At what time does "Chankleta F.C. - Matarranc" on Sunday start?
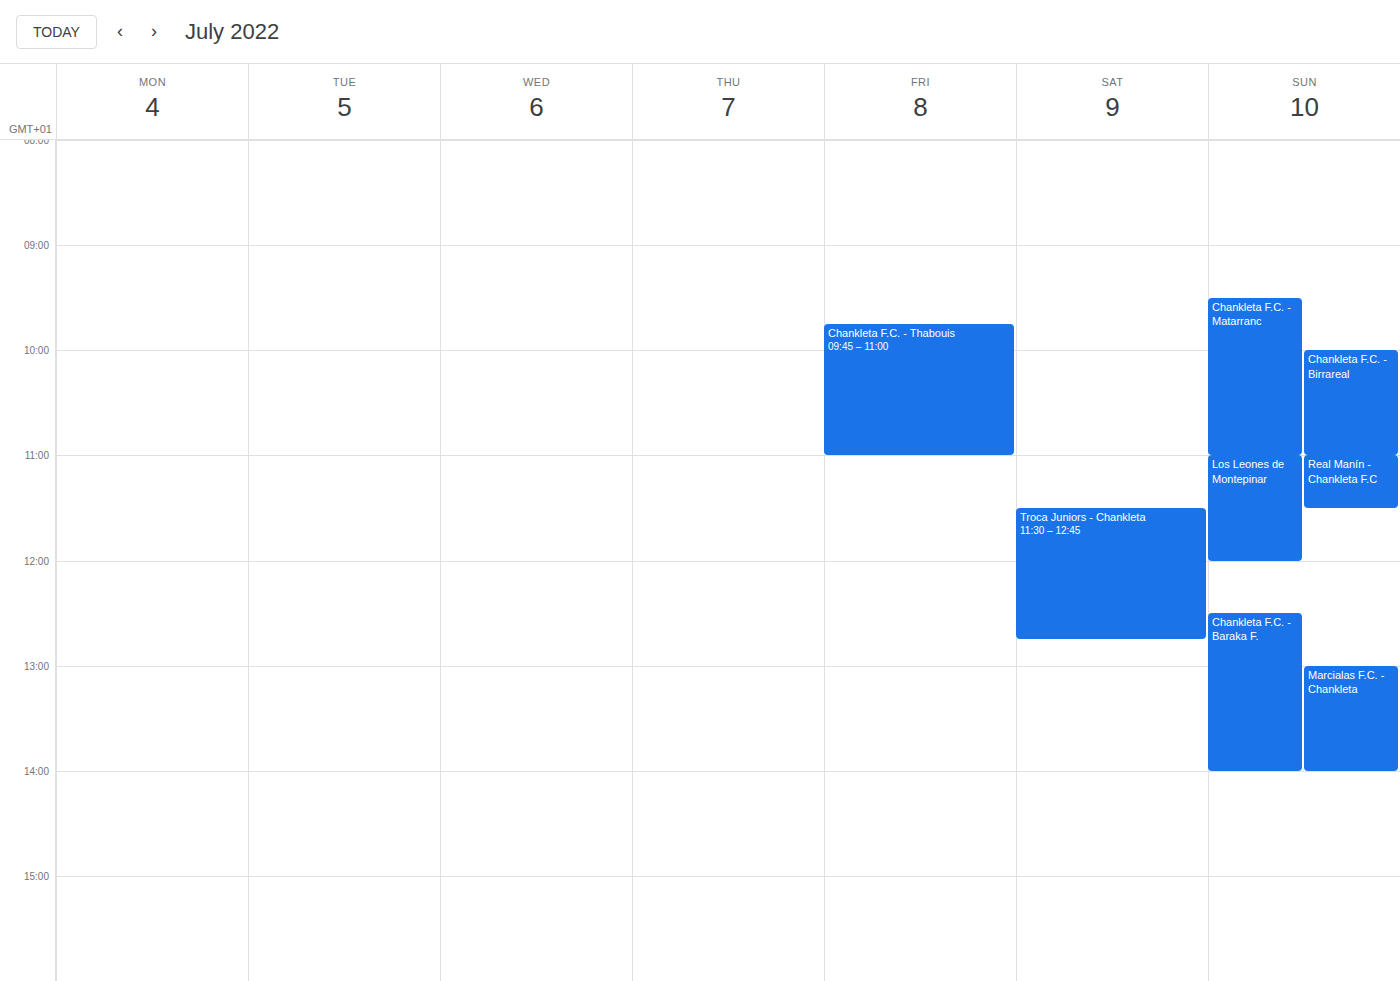
9:30 AM